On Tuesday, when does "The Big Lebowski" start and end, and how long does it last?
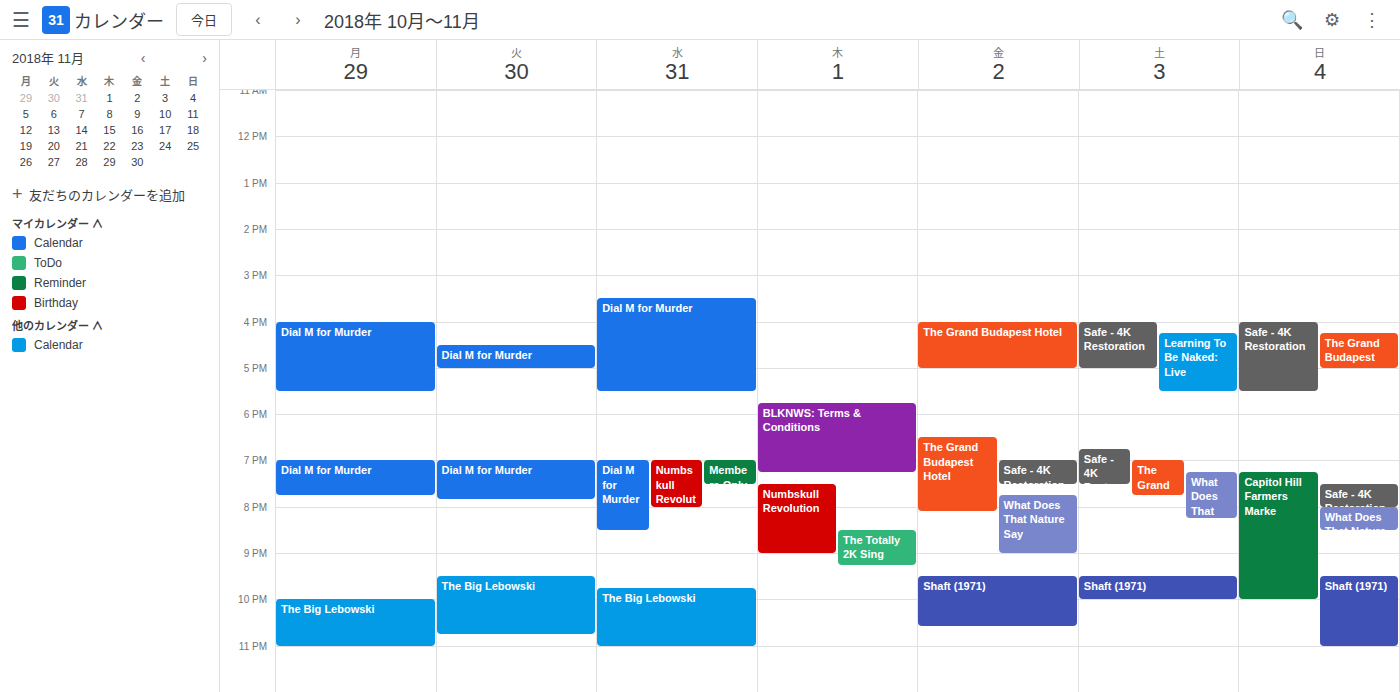
21:30 to 22:45, 1 hour 15 minutes